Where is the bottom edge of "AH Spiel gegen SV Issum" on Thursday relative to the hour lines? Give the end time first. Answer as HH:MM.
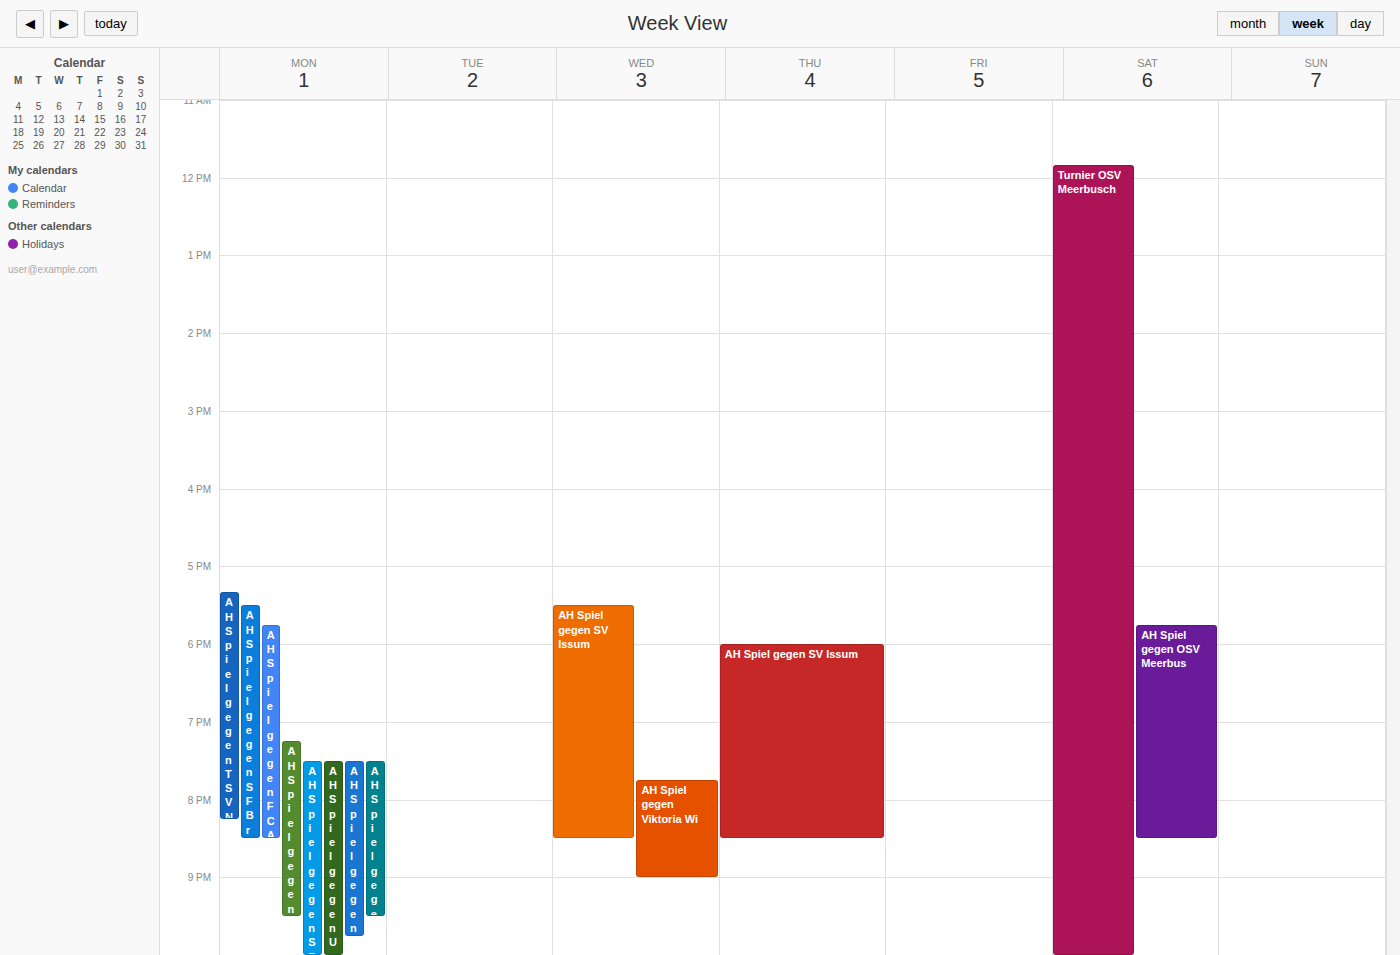
20:30 -- halfway between the 20:00 and 21:00 lines.